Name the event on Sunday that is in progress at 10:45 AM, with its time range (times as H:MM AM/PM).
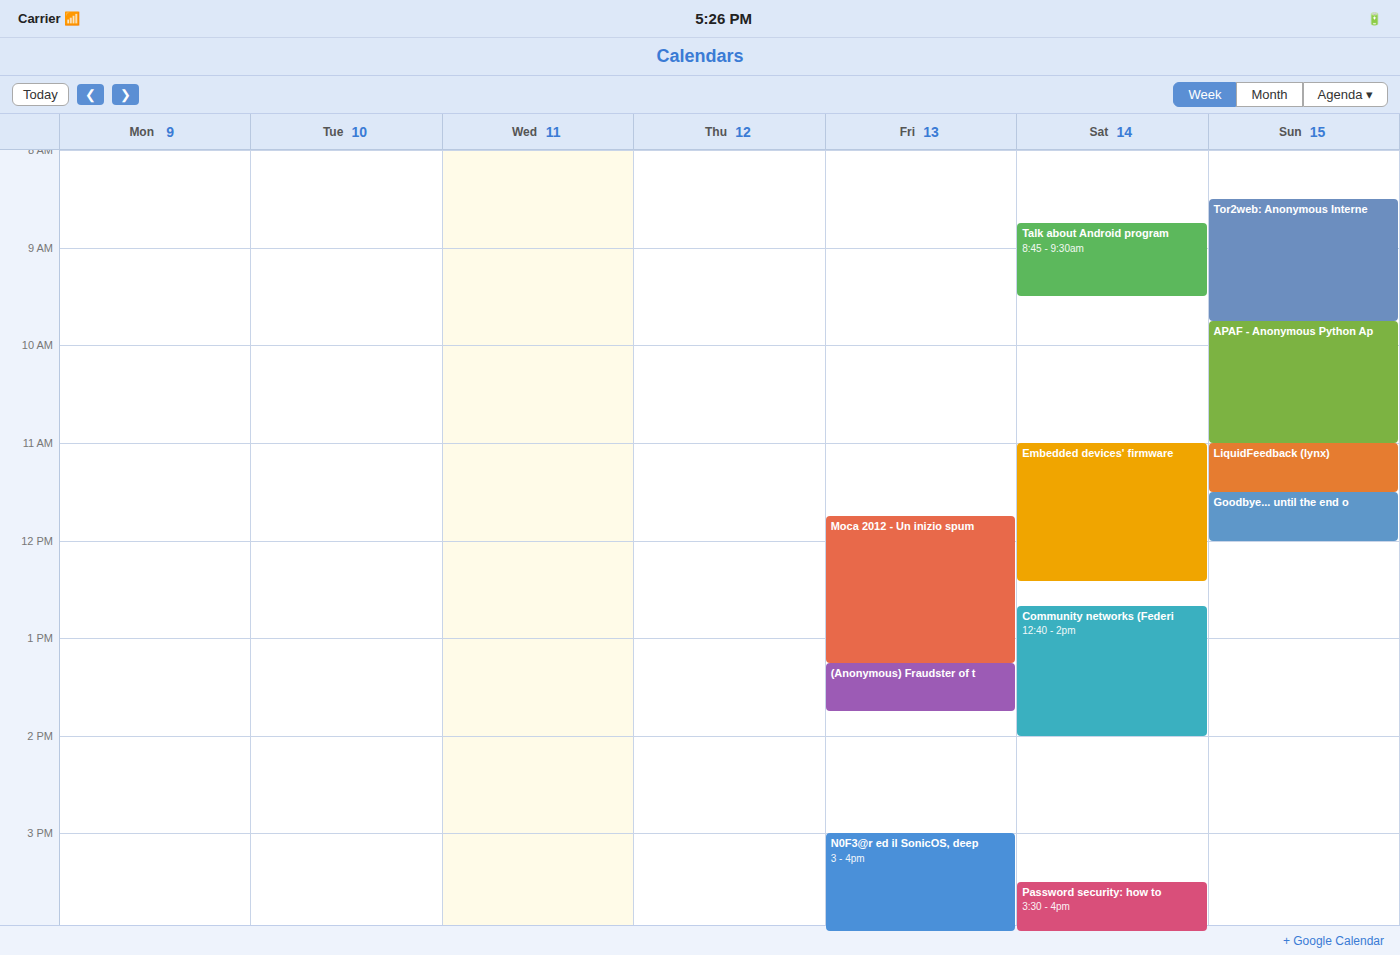
"APAF - Anonymous Python Ap", 9:45 AM to 11:00 AM